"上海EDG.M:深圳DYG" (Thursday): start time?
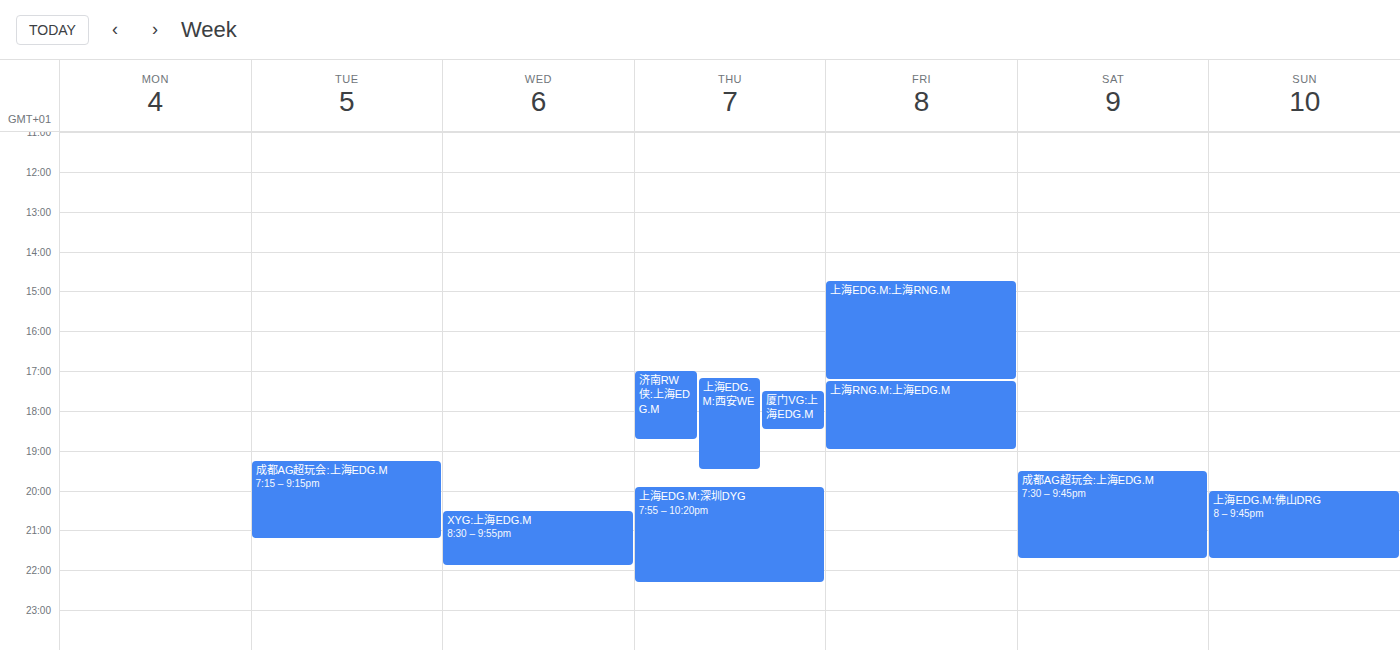
7:55 PM